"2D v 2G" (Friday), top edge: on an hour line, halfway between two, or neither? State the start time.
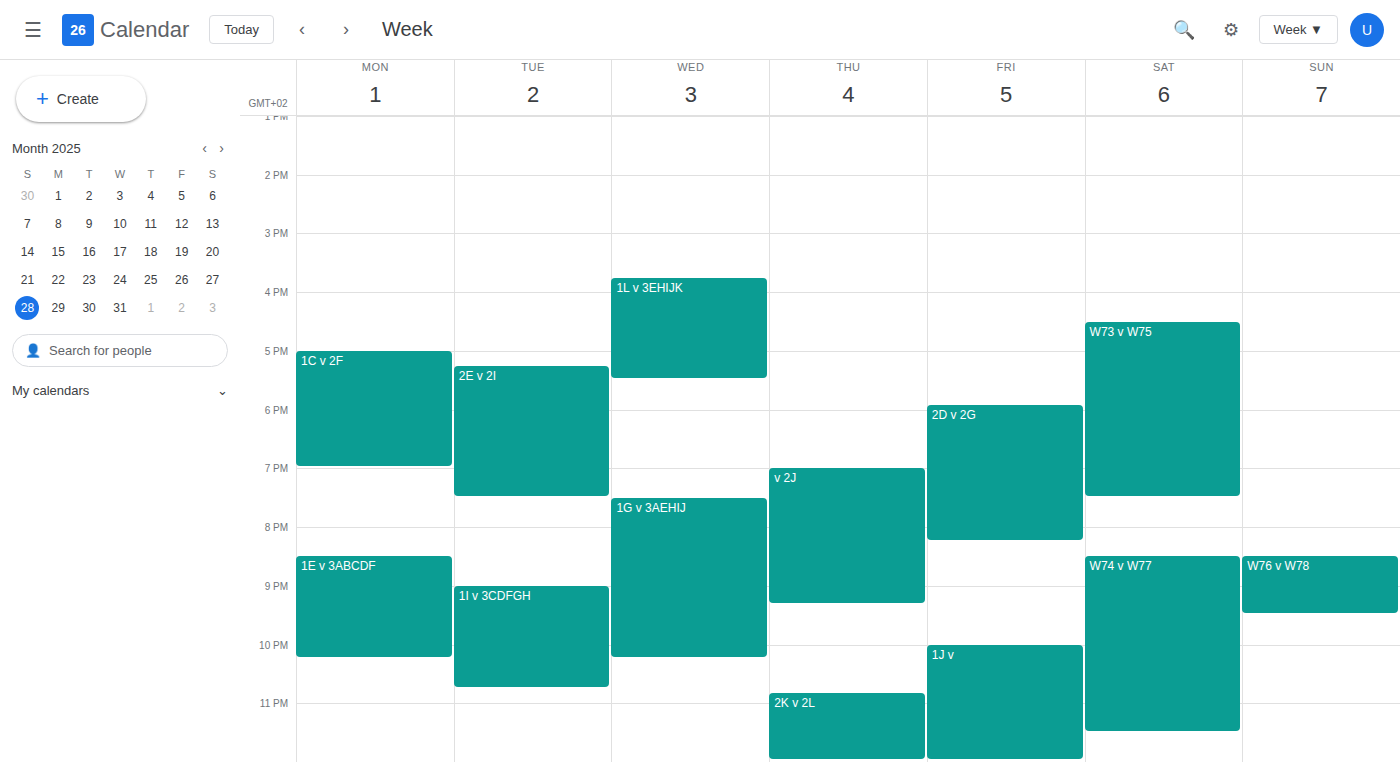
5:55 PM -- neither: 55 minutes below the 5 PM line and 5 minutes above the 6 PM line.